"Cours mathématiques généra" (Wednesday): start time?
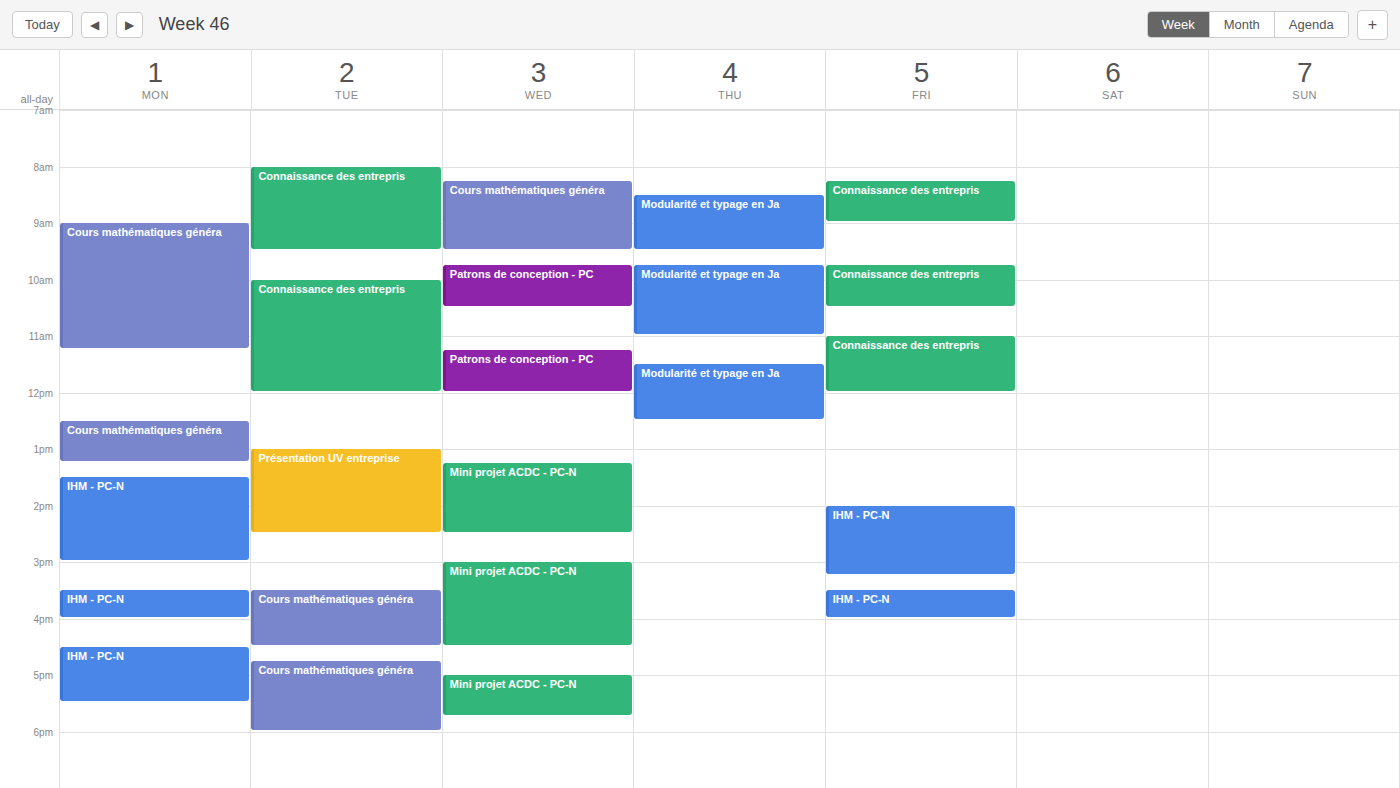
08:15